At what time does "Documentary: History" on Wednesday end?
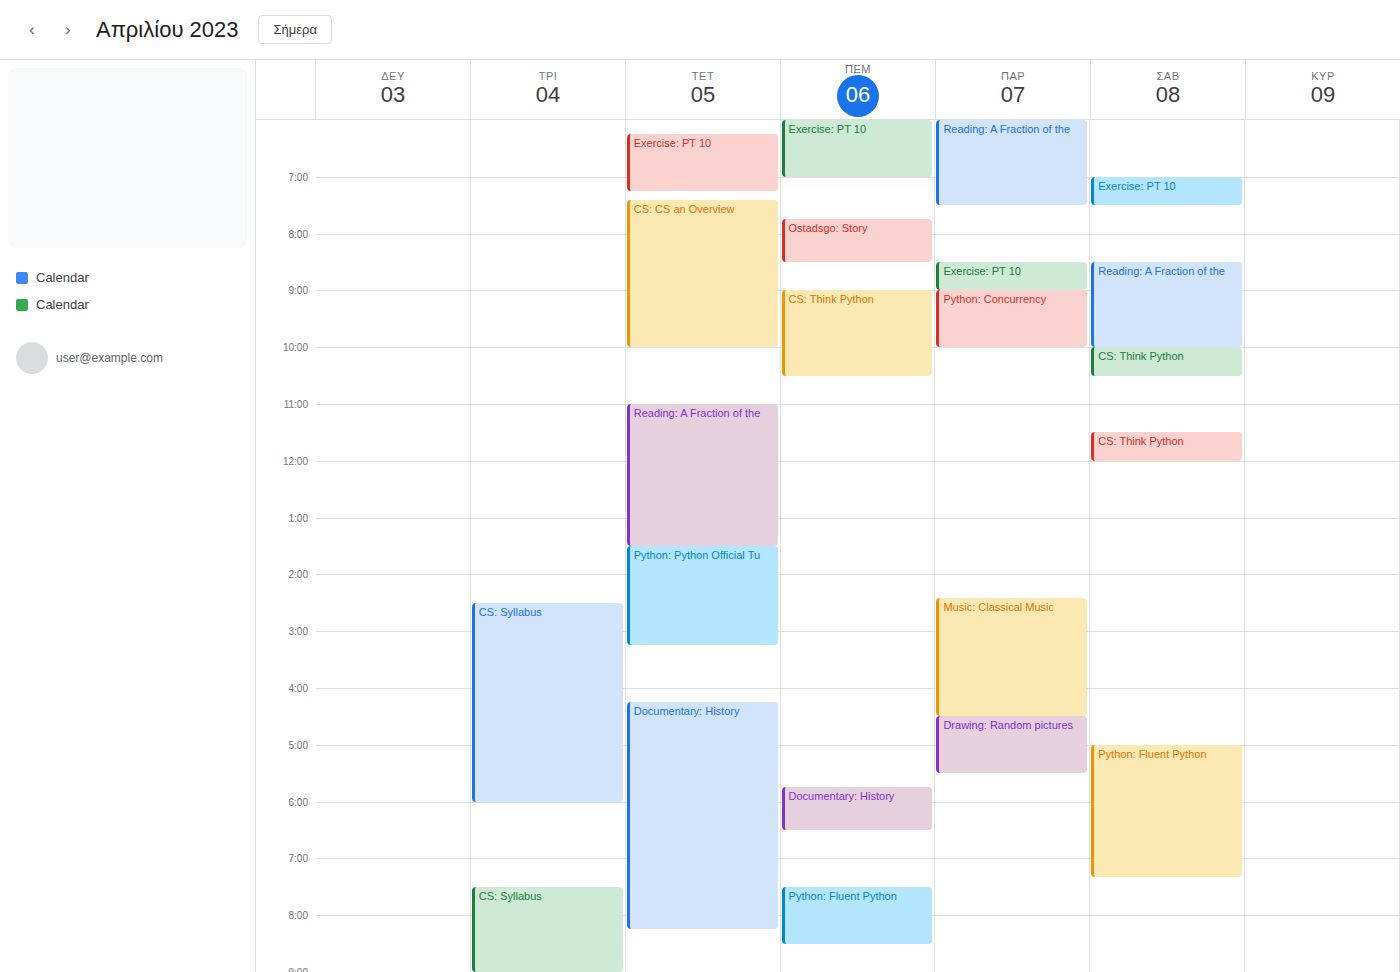
8:15 PM